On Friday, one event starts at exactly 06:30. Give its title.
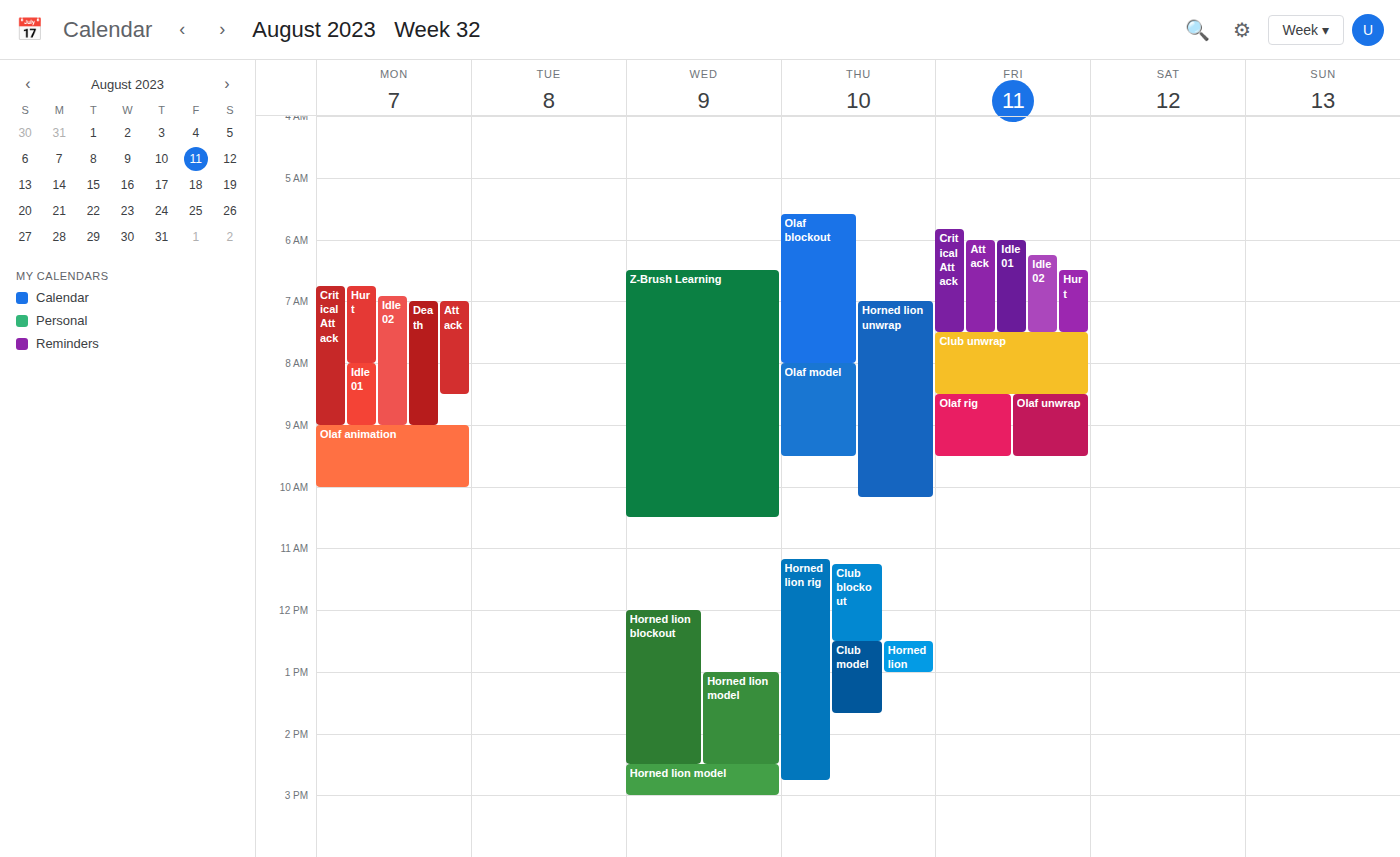
"Hurt"